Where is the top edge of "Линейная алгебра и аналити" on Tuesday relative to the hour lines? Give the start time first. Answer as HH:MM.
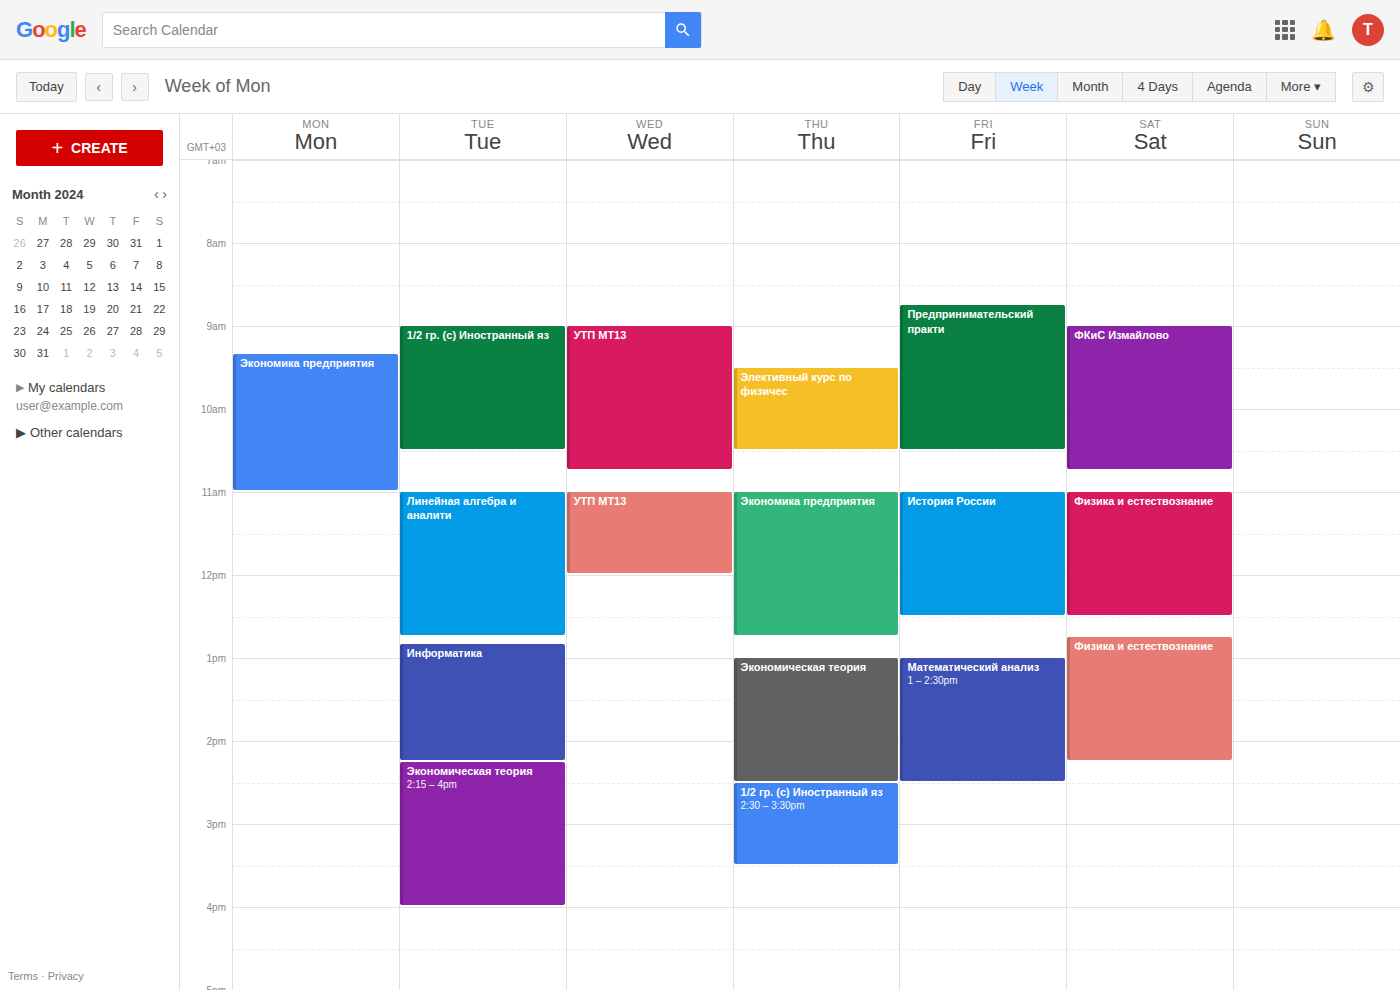
11:00 -- exactly on the 11:00 line.